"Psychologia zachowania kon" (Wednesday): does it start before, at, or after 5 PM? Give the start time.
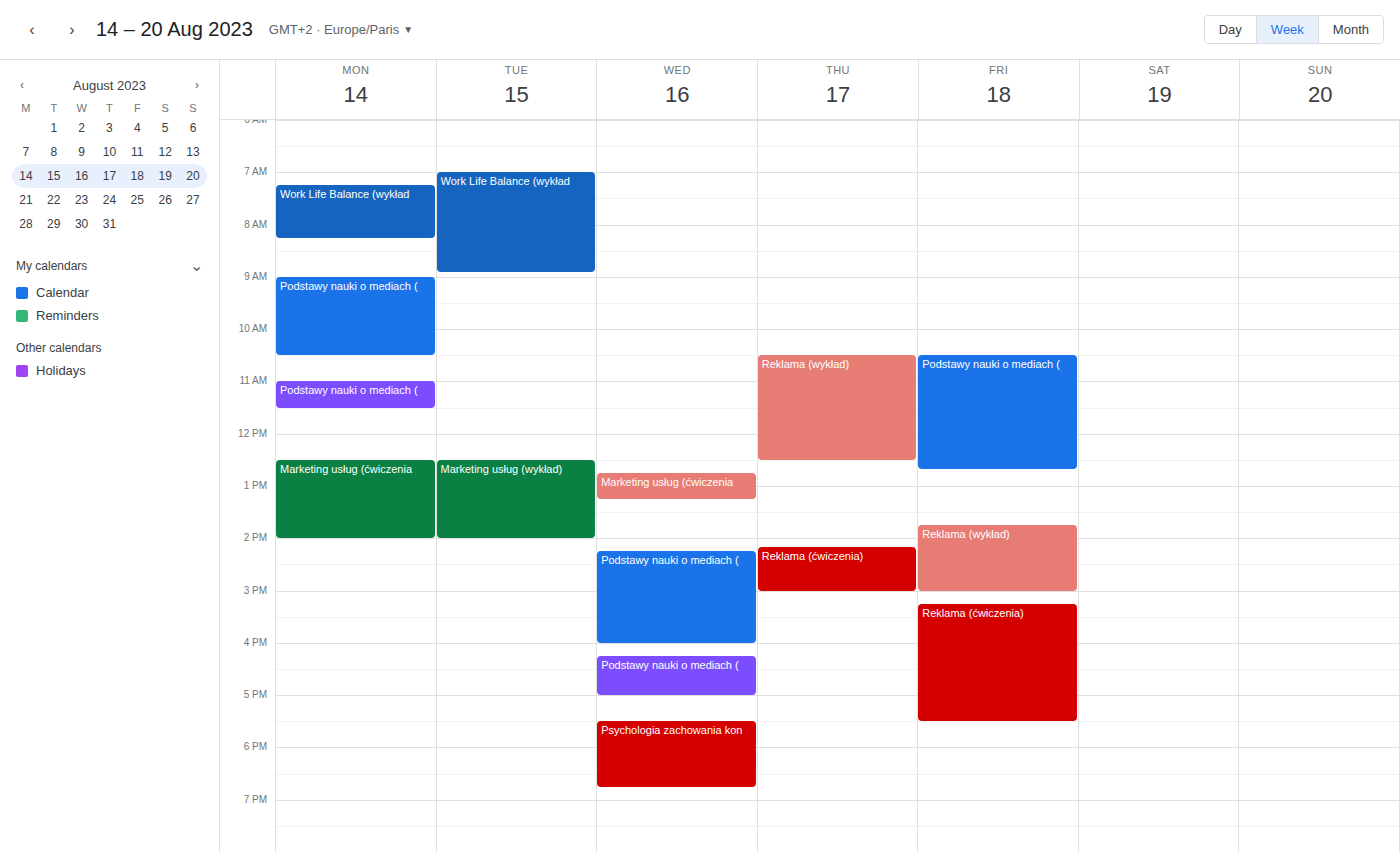
5:30 PM -- after 5 PM, 30 minutes below the 5 PM line.